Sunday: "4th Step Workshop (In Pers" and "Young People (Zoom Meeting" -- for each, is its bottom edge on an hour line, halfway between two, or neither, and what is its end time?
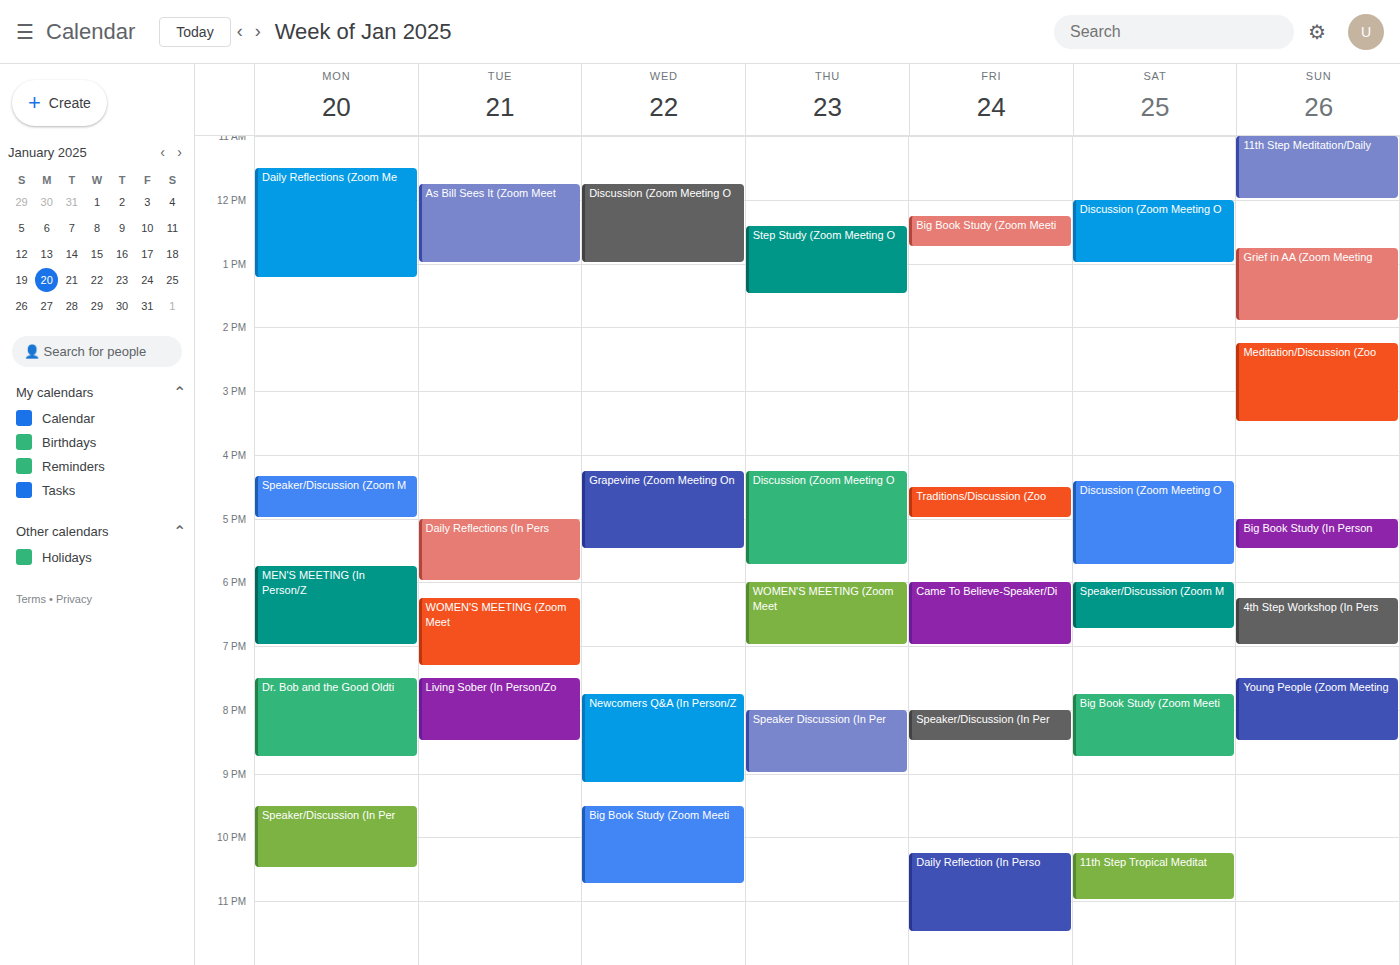
"4th Step Workshop (In Pers": 7:00 PM, exactly on the 7 PM line. "Young People (Zoom Meeting": 8:30 PM, halfway between the 8 PM and 9 PM lines.